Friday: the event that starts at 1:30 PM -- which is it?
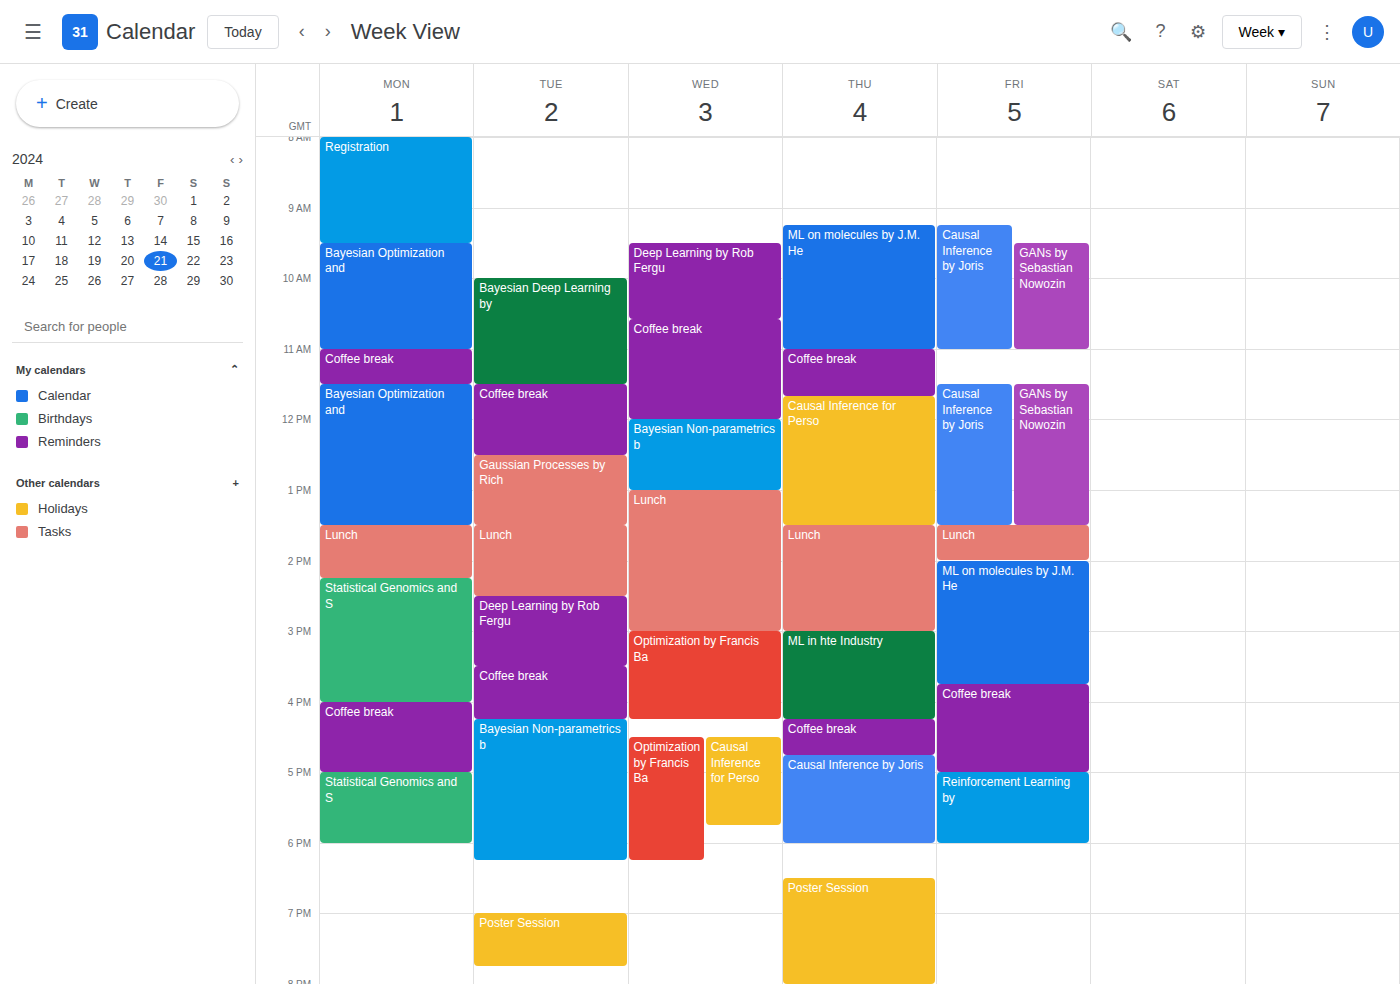
"Lunch"